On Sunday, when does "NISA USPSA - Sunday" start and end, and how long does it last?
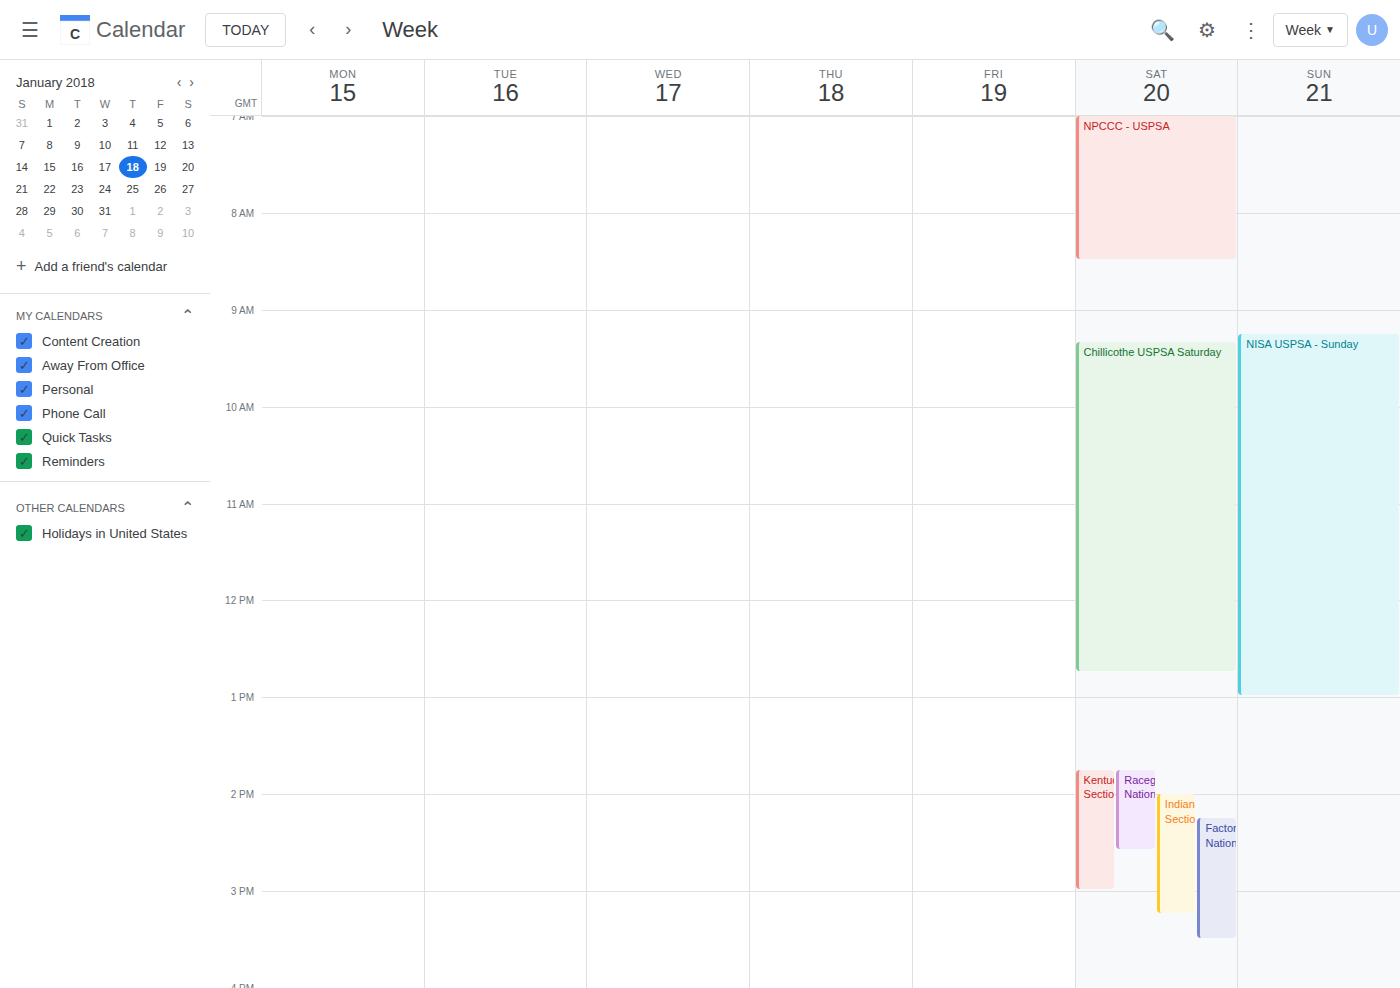
9:15 AM to 1:00 PM, 3 hours 45 minutes